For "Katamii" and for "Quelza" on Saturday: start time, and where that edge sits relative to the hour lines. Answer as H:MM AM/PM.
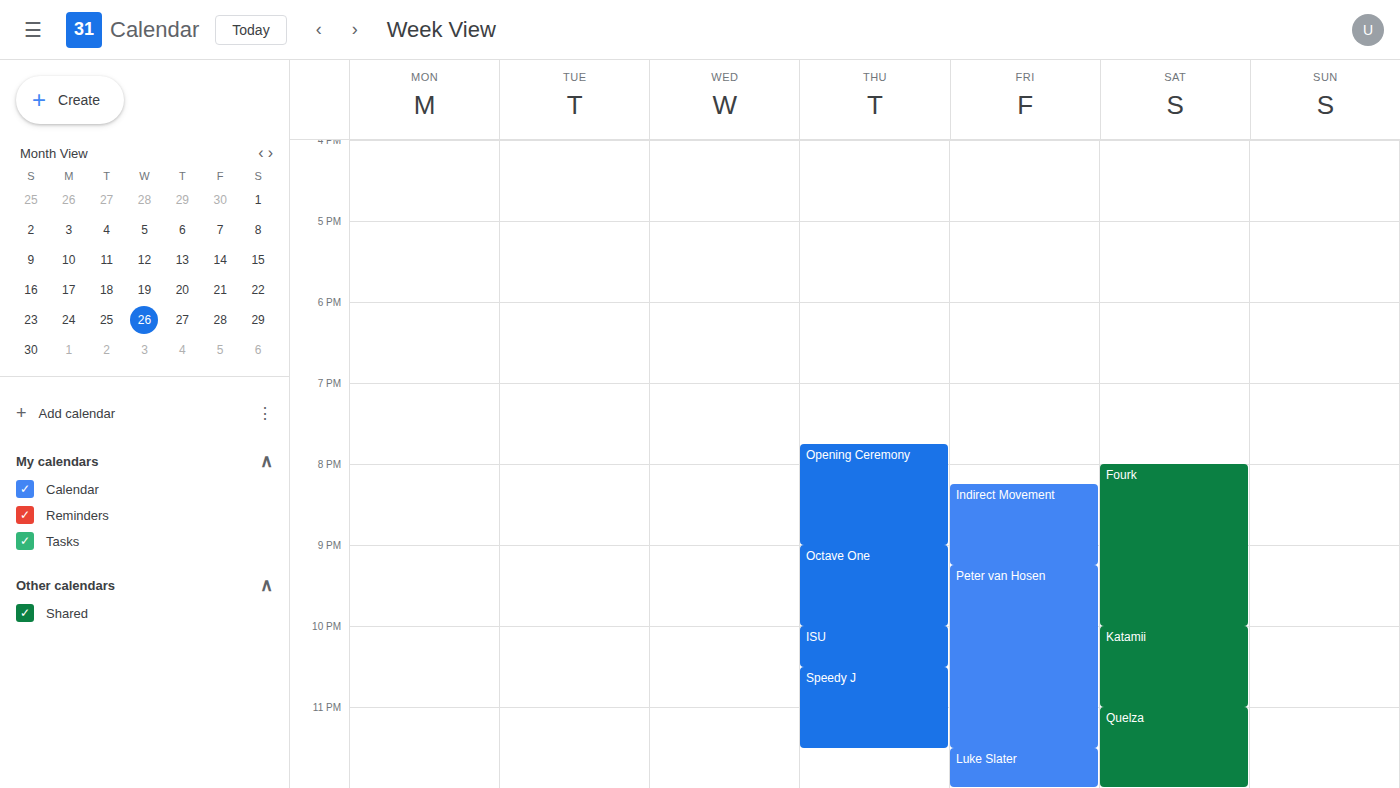
"Katamii": 10:00 PM, exactly on the 10 PM line. "Quelza": 11:00 PM, exactly on the 11 PM line.